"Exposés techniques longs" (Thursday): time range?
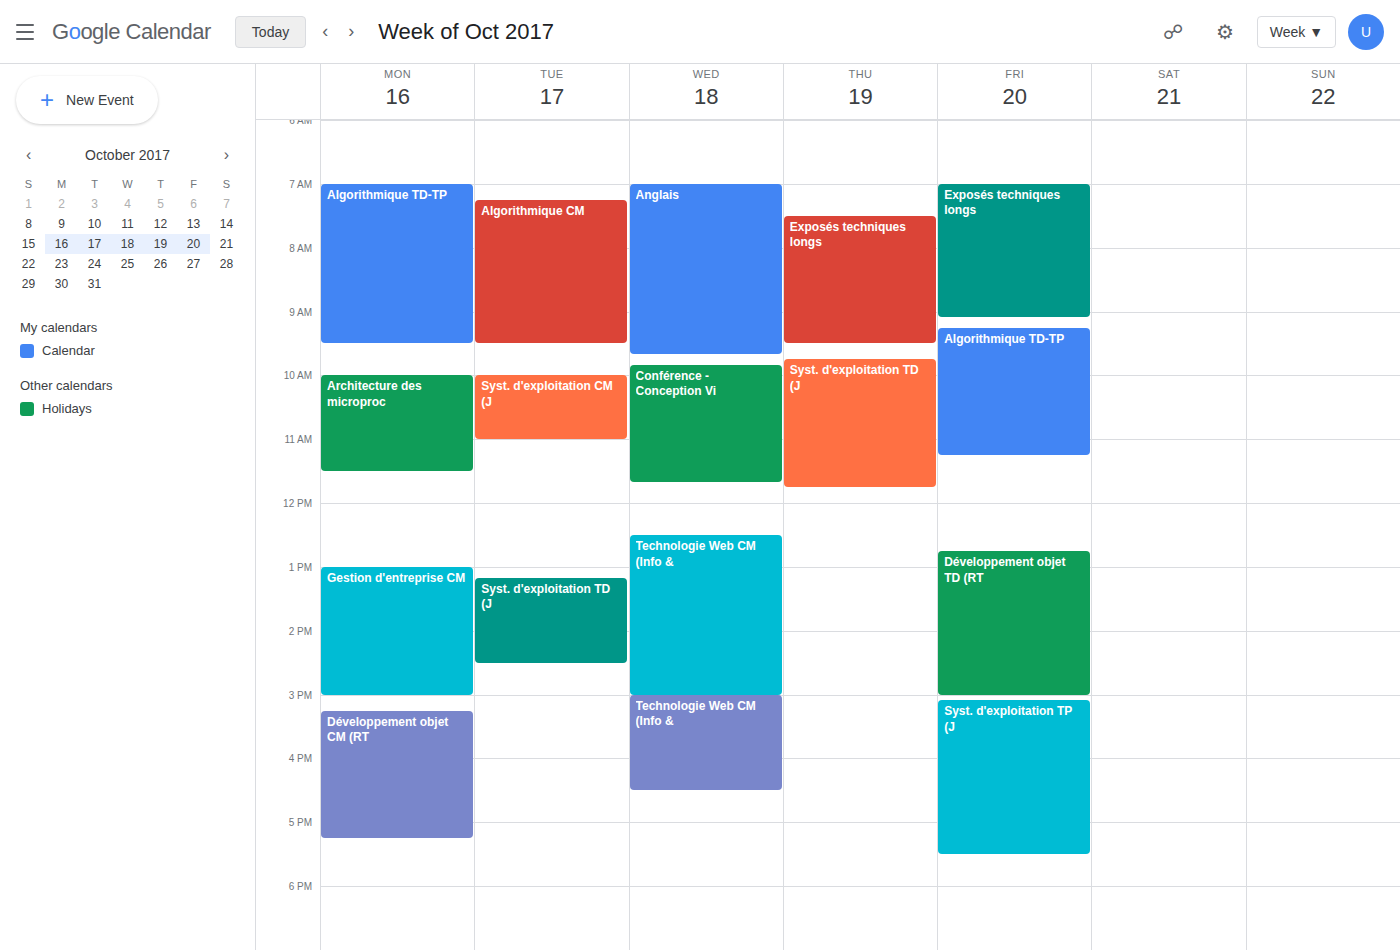
07:30 to 09:30